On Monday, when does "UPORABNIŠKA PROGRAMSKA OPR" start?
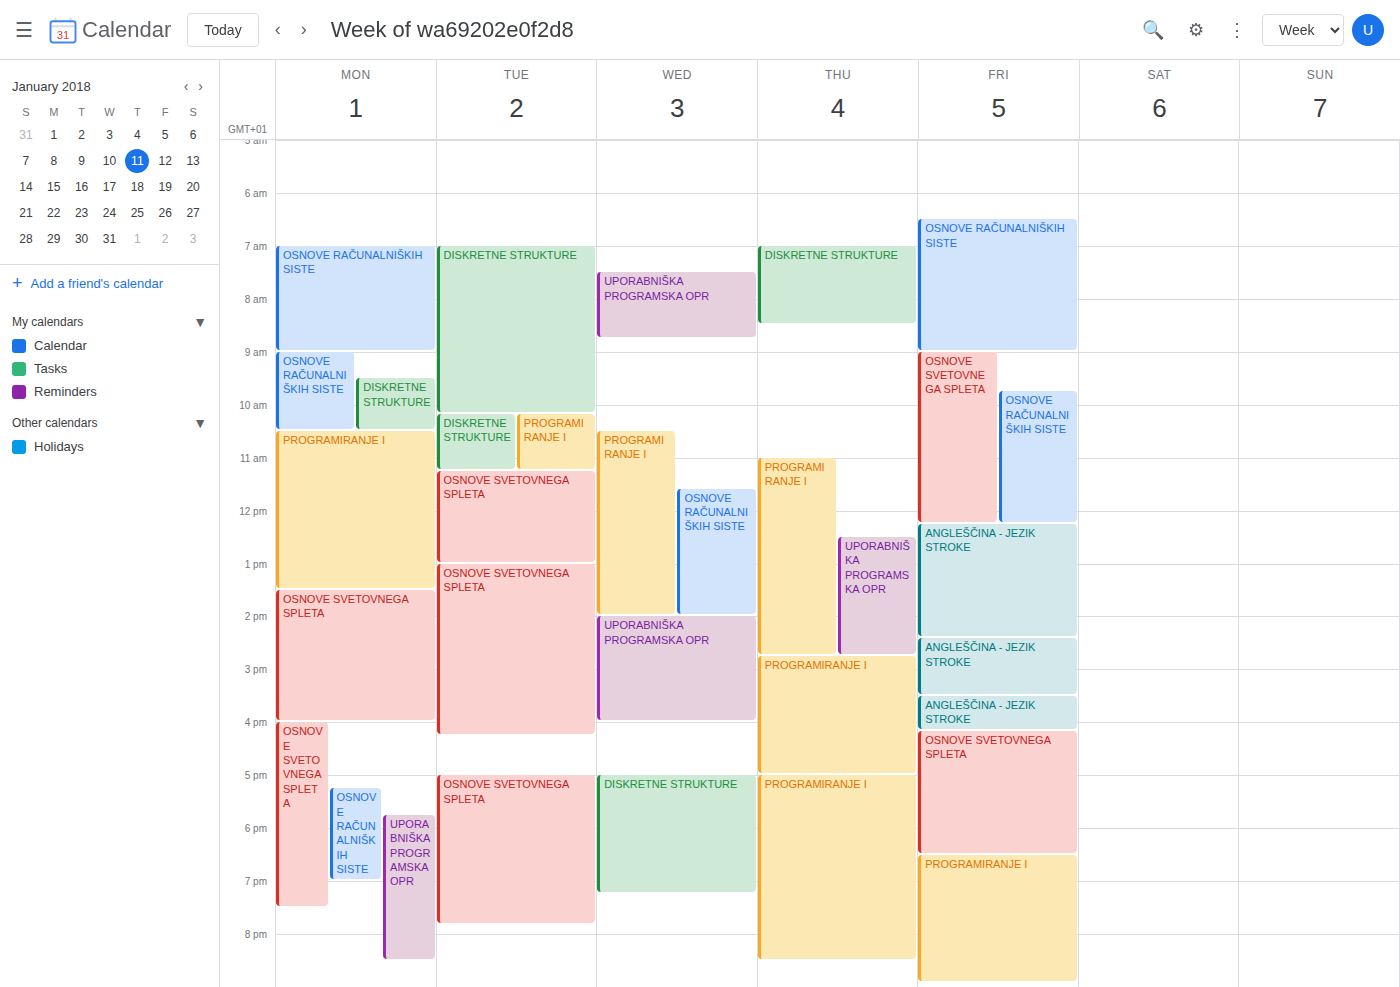
17:45